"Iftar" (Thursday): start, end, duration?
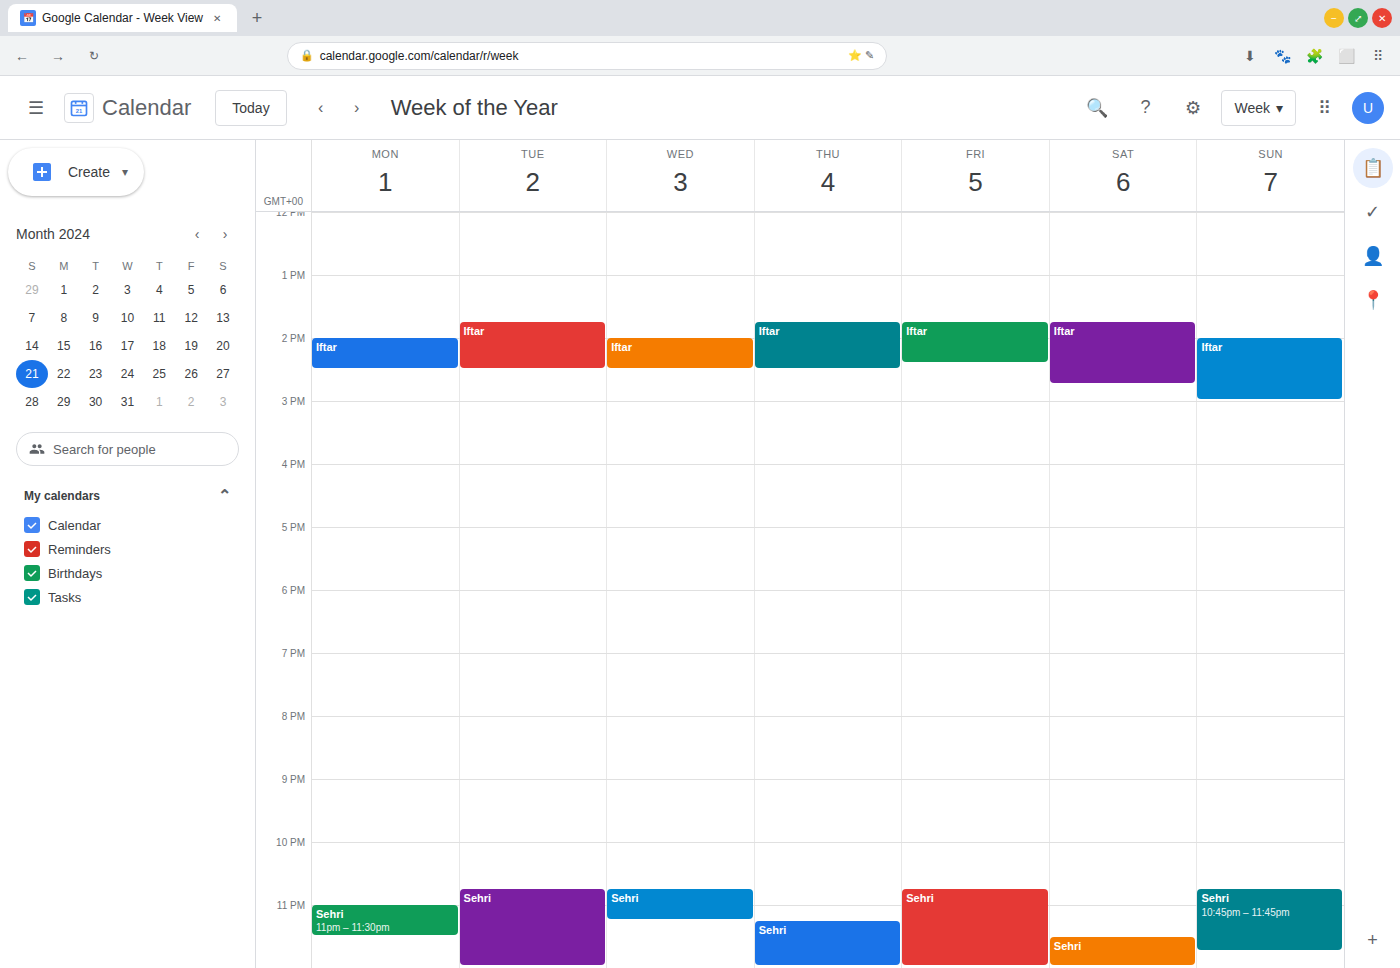
1:45 PM to 2:30 PM, 45 minutes